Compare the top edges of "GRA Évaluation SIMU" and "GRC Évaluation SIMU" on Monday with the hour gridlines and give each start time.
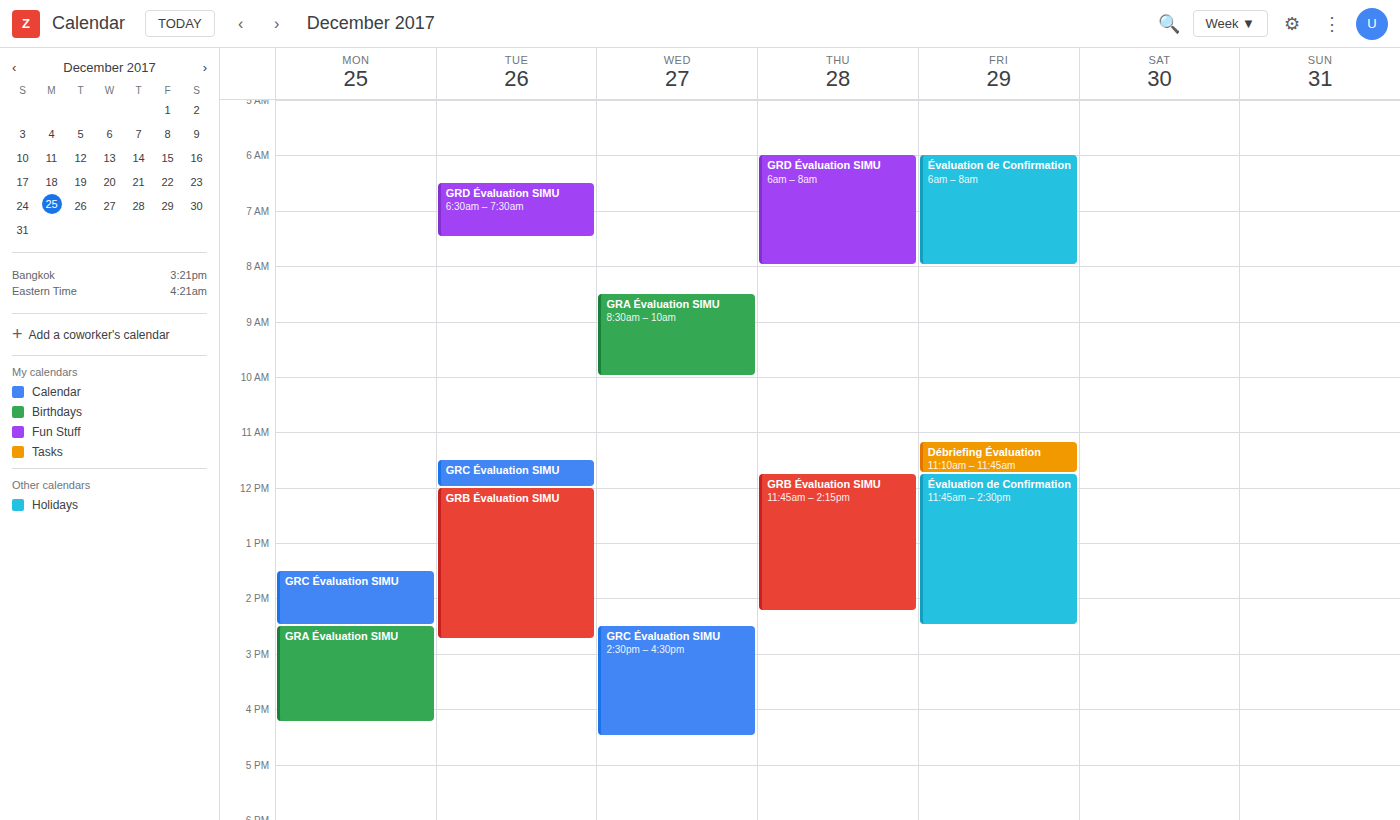
"GRA Évaluation SIMU": 2:30 PM, halfway between the 2 PM and 3 PM lines. "GRC Évaluation SIMU": 1:30 PM, halfway between the 1 PM and 2 PM lines.